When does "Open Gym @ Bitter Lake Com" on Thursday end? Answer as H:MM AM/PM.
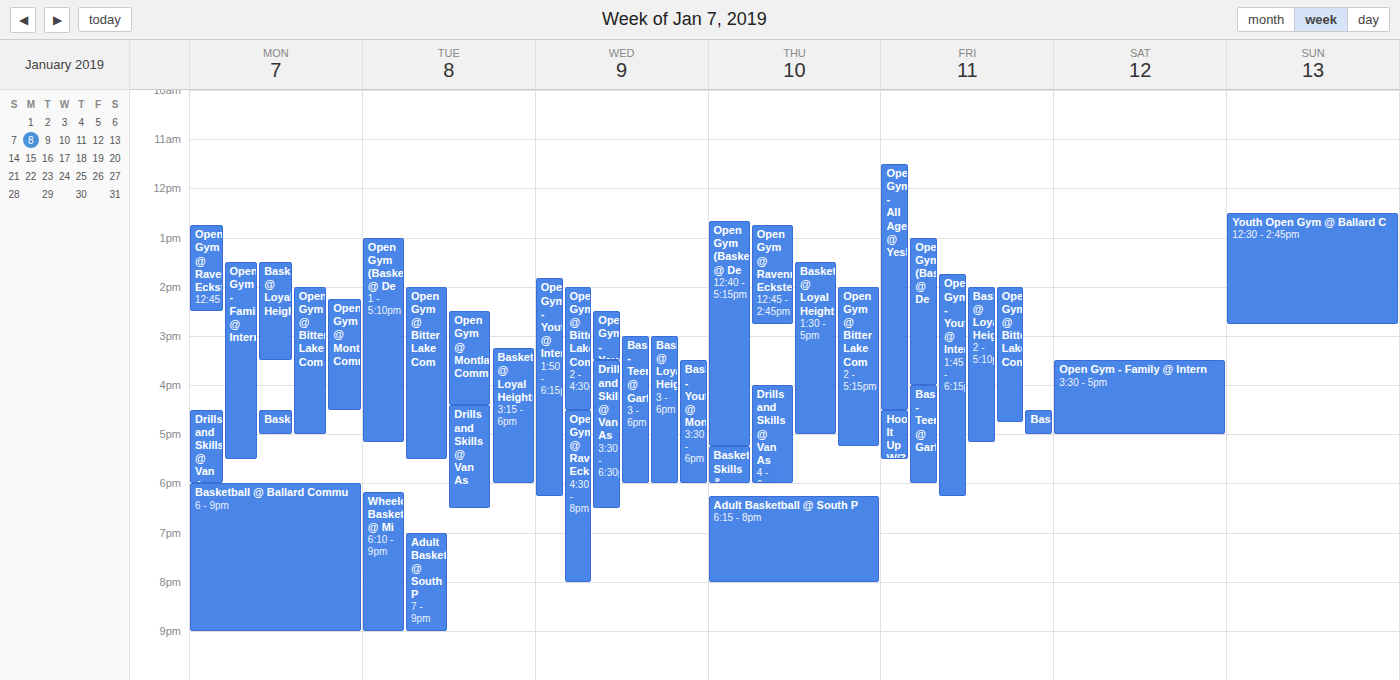
5:15 PM